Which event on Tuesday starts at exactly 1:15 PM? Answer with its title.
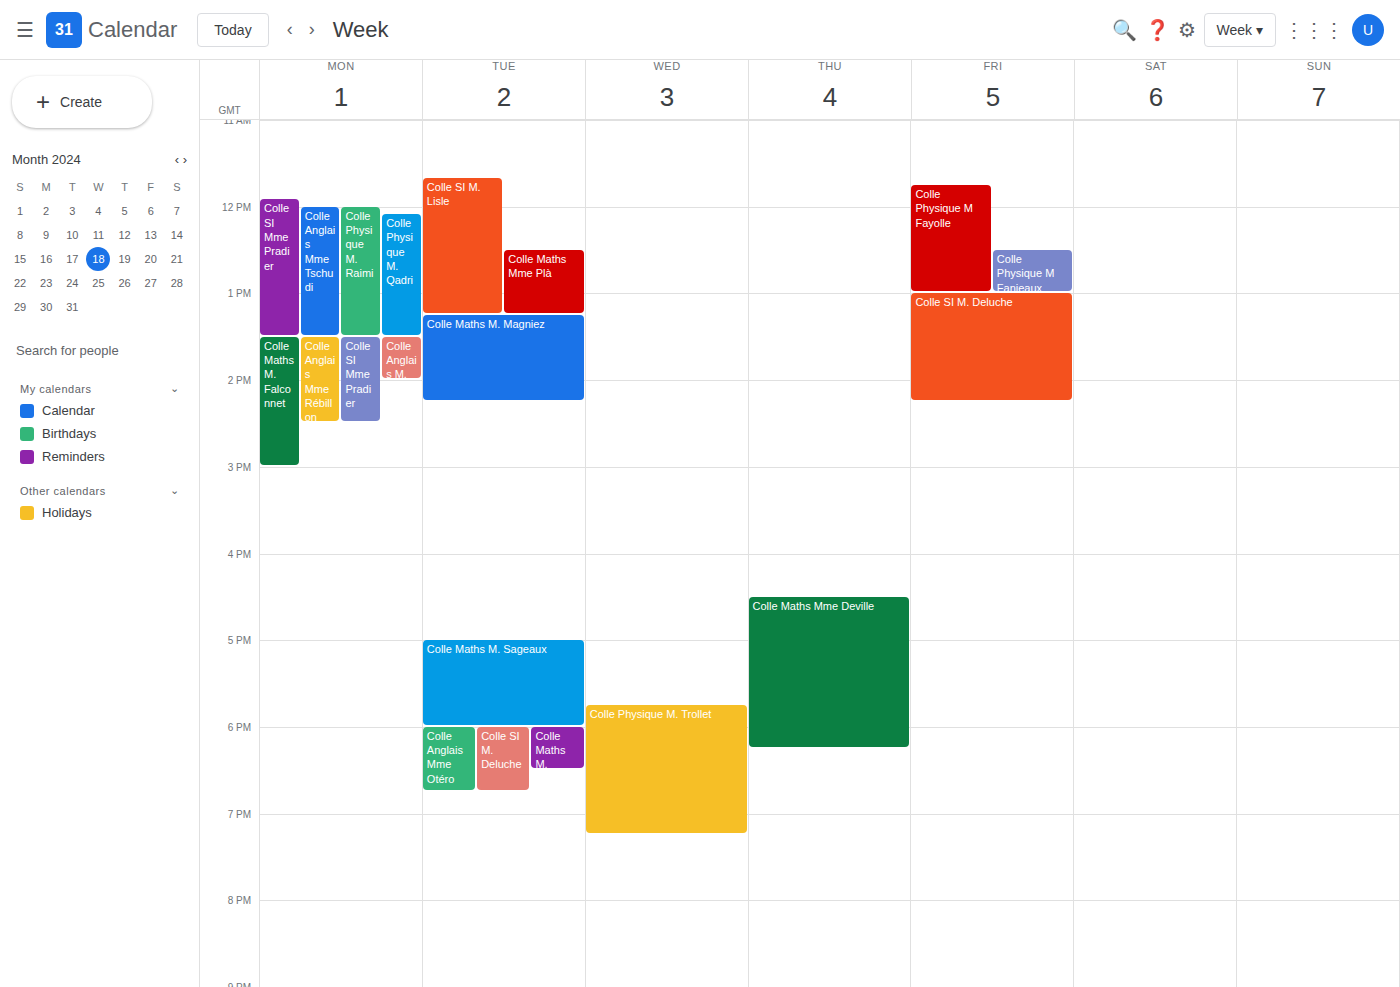
"Colle Maths M. Magniez"